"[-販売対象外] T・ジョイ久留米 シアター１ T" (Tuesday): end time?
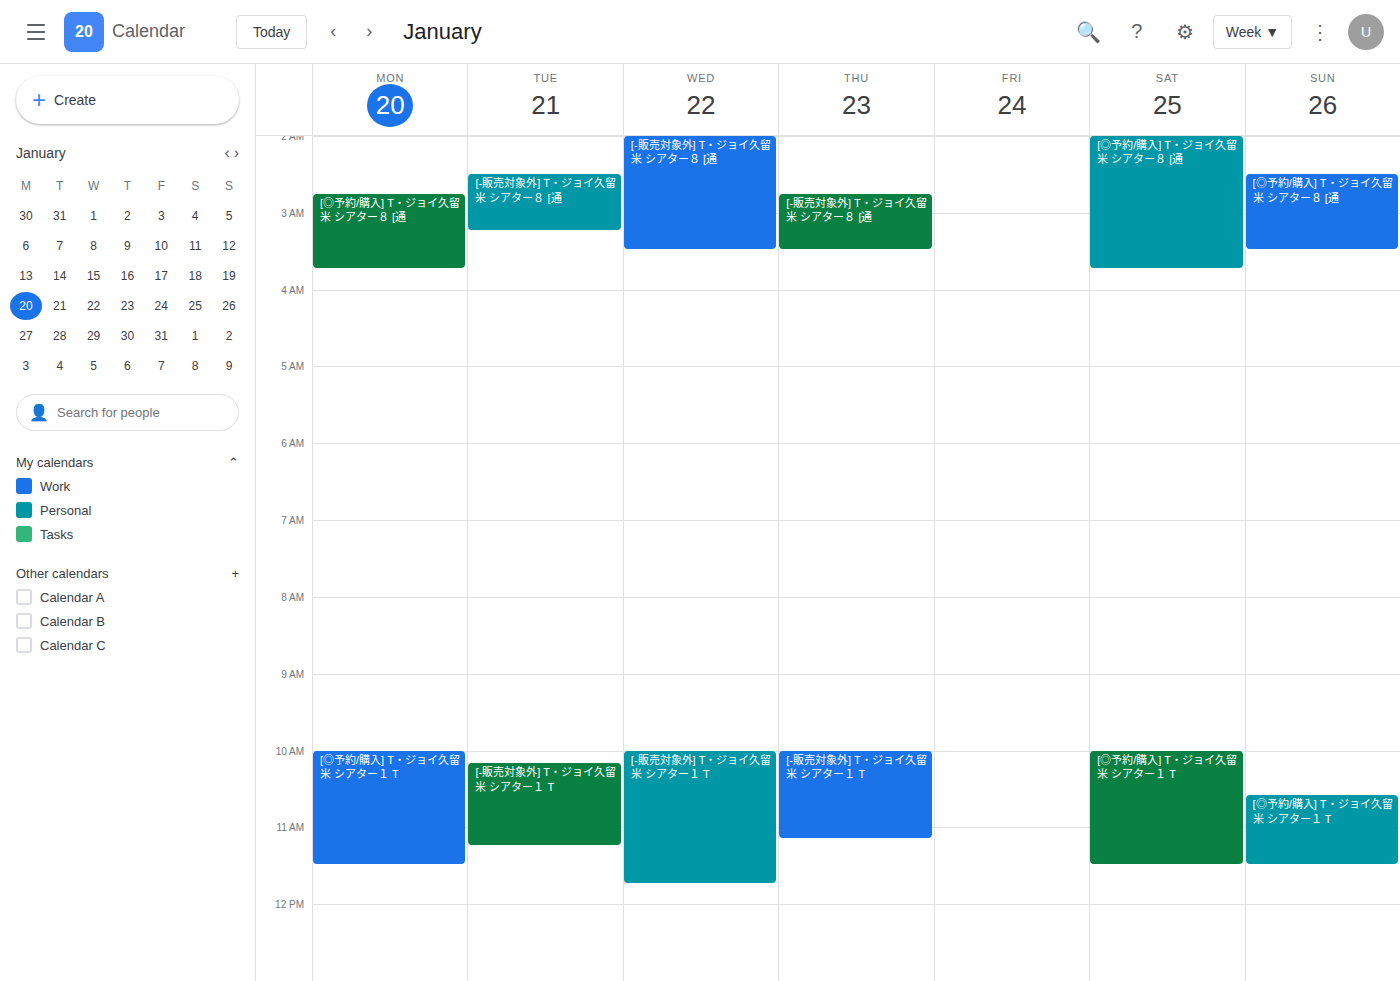
11:15 AM